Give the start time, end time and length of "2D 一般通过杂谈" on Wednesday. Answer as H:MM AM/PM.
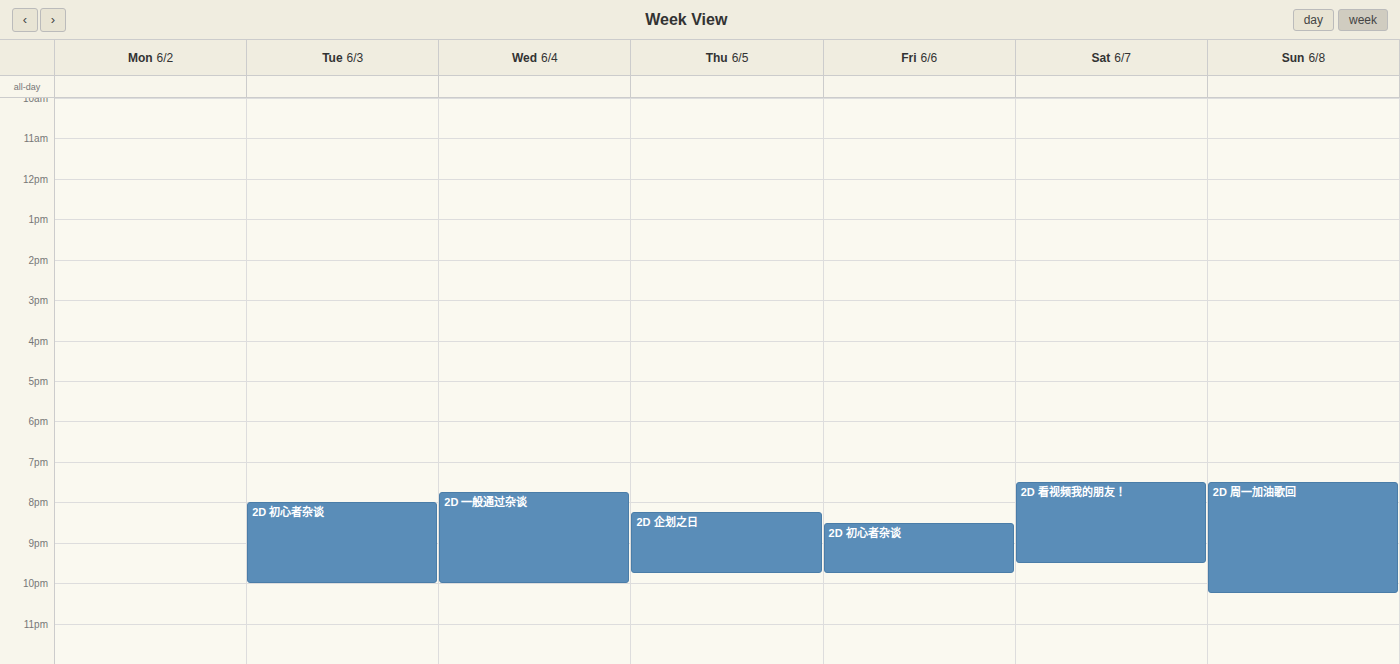
7:45 PM to 10:00 PM, 2 hours 15 minutes